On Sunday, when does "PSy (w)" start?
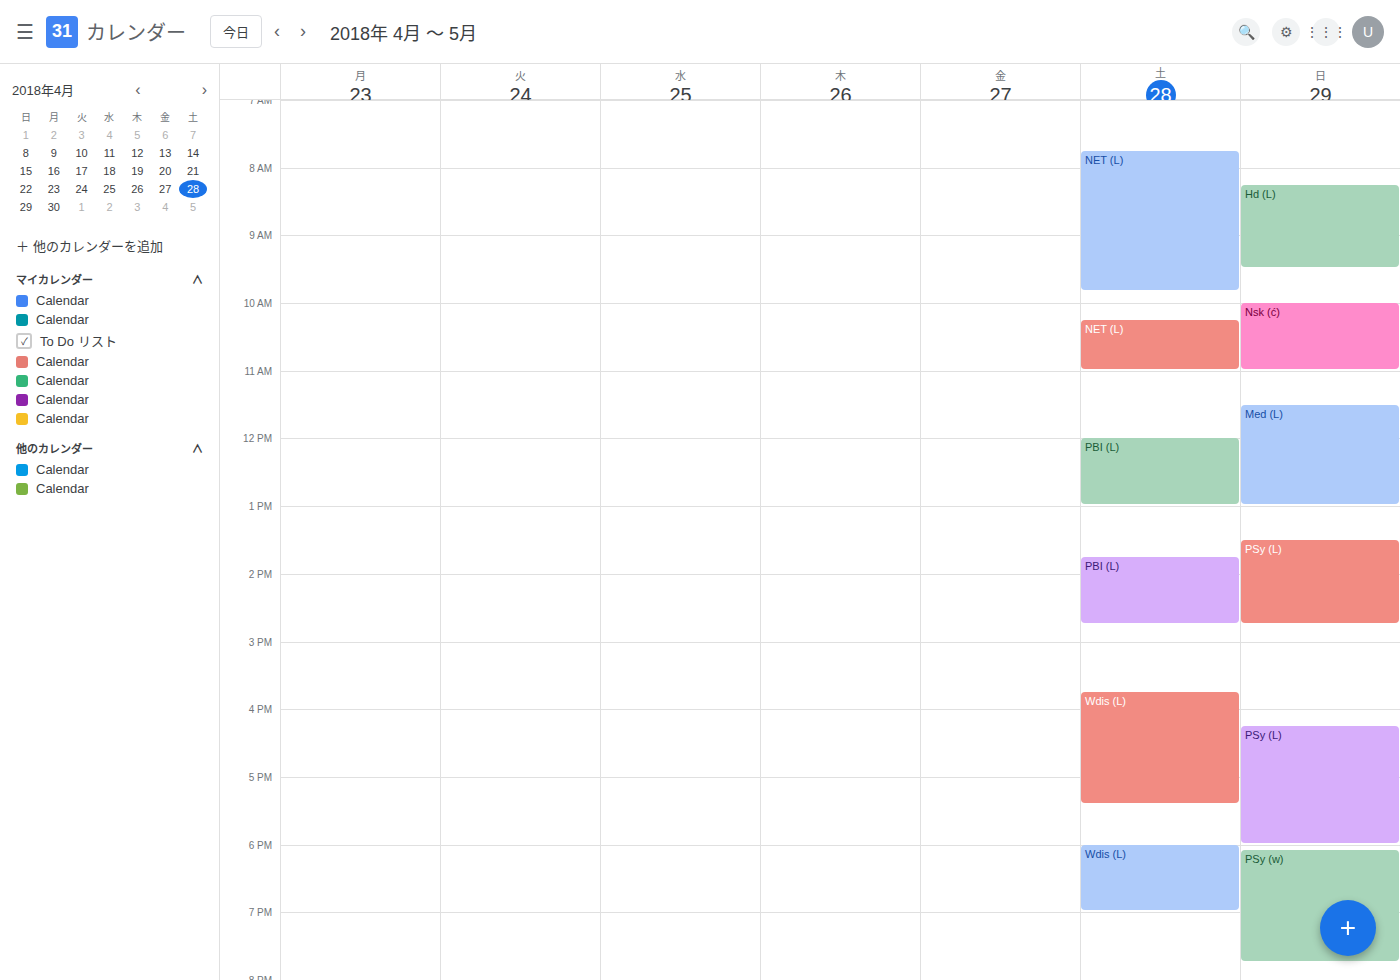
6:05 PM